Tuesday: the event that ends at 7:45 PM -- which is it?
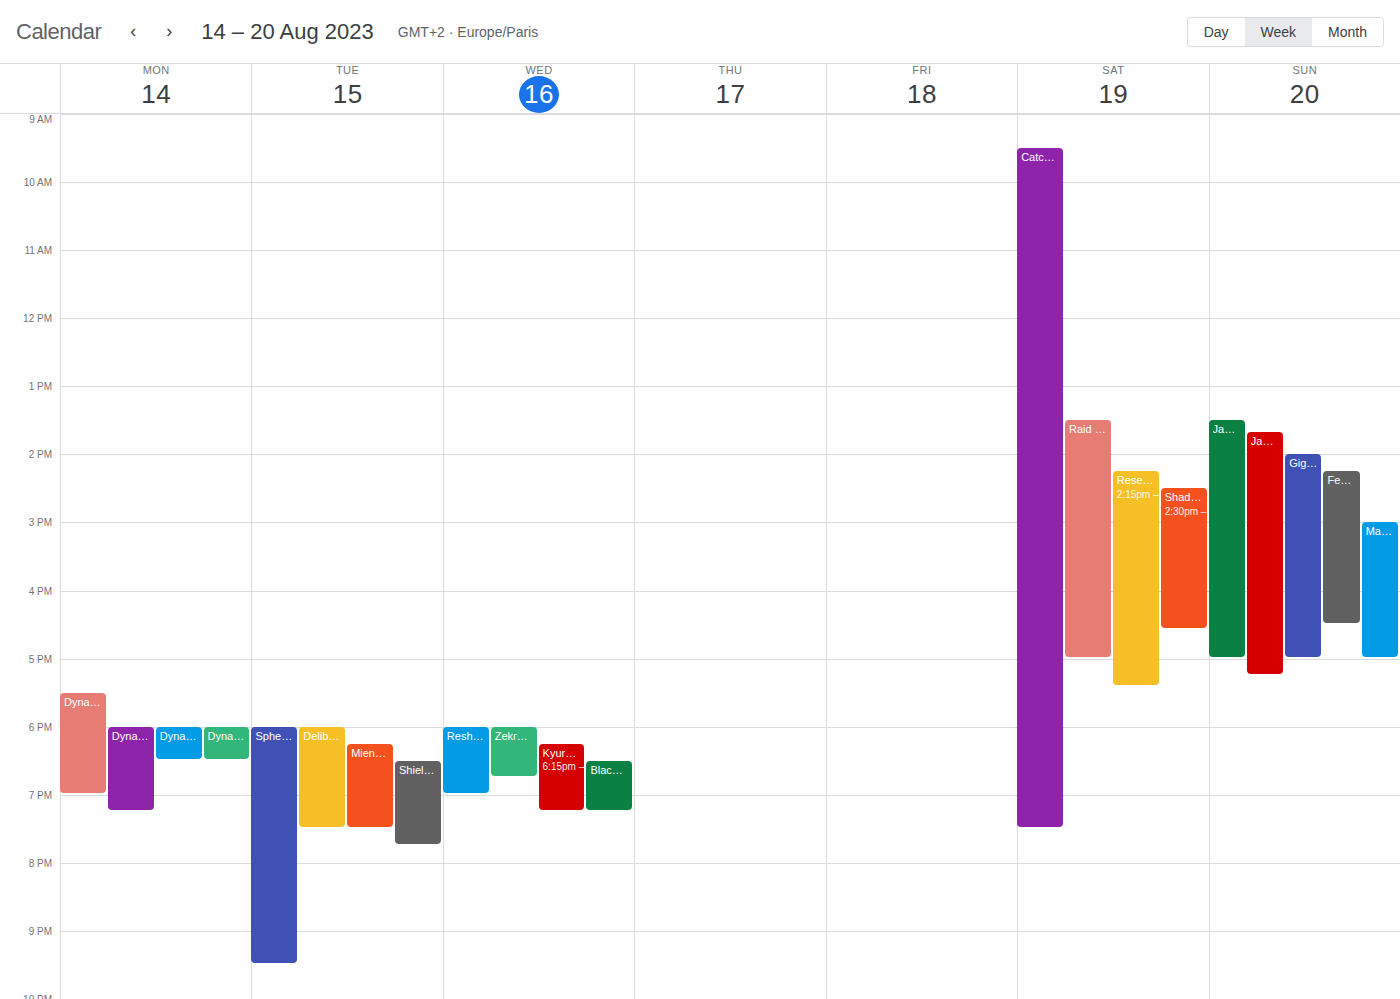
"Shieldon Spotlight Hour"